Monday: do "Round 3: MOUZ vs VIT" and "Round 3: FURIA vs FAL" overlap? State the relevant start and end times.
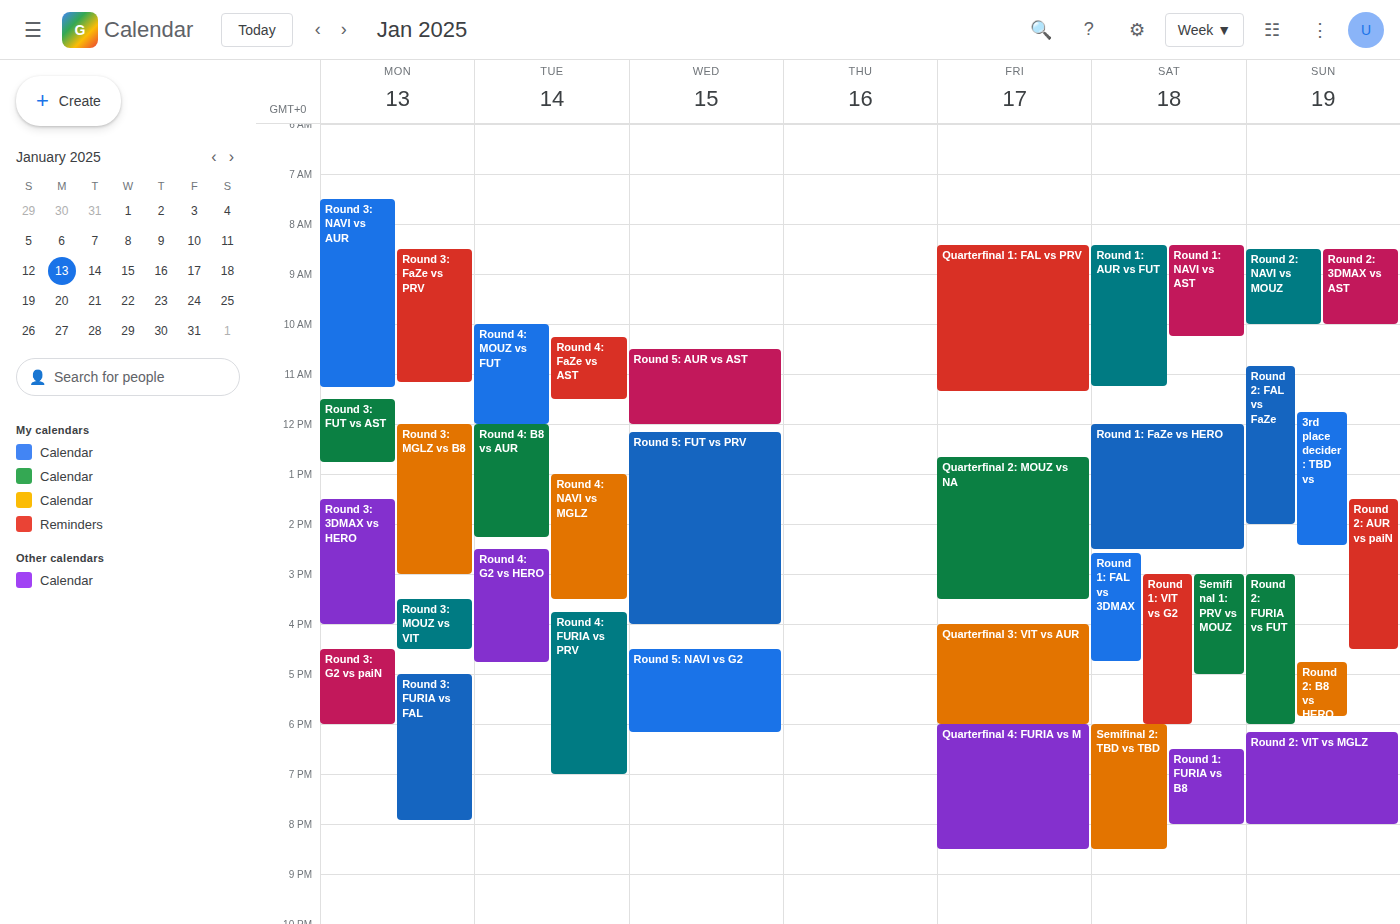
"Round 3: MOUZ vs VIT" ends at 4:30 PM and "Round 3: FURIA vs FAL" starts at 5:00 PM -- no overlap.